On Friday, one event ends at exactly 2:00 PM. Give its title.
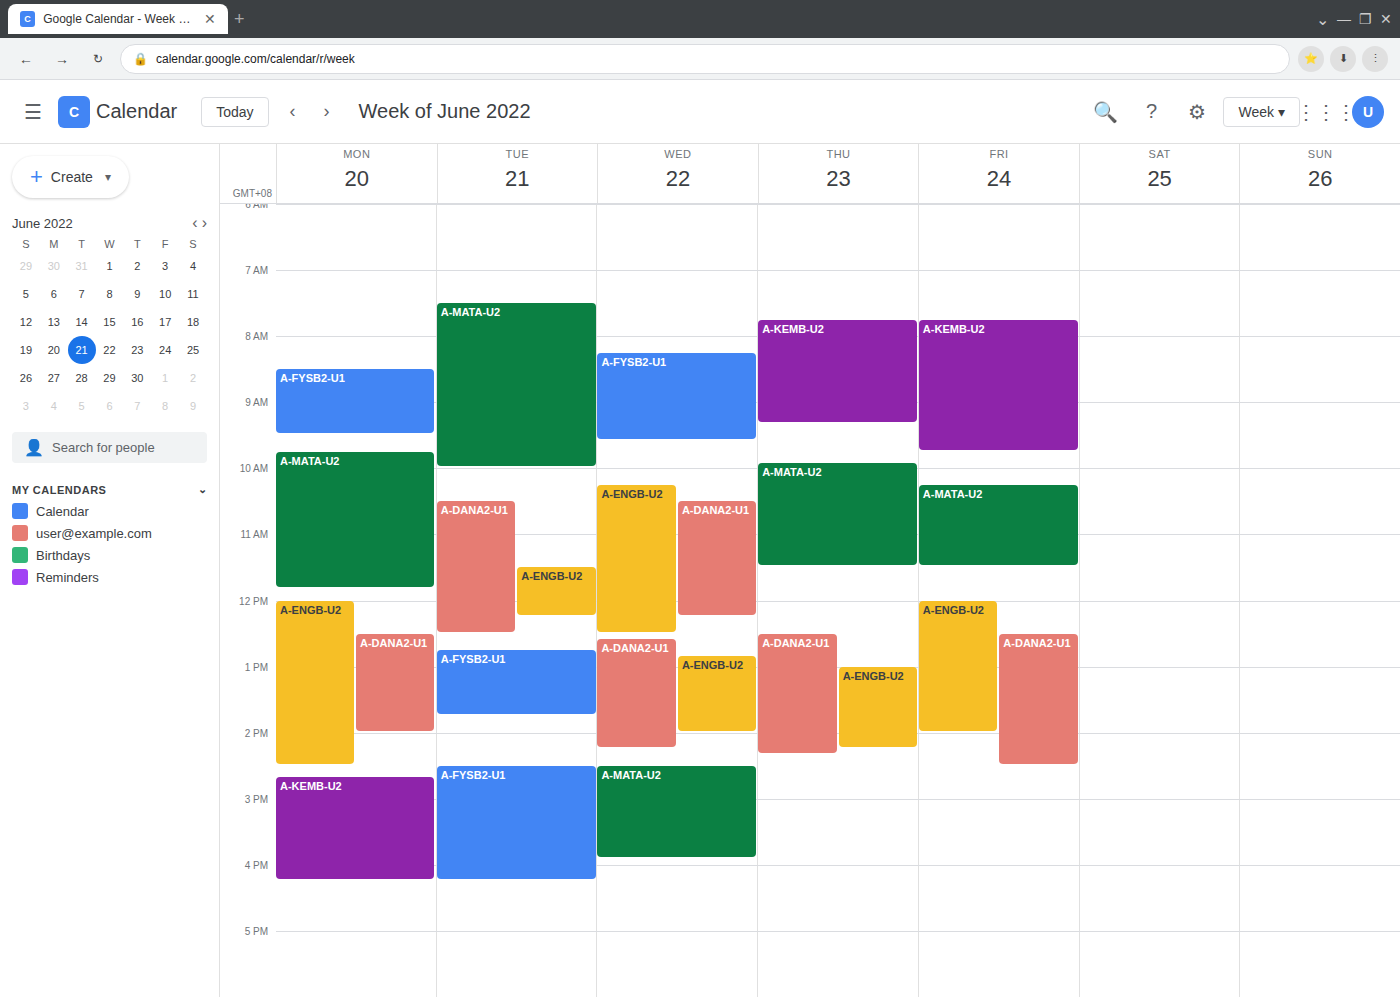
"A-ENGB-U2"